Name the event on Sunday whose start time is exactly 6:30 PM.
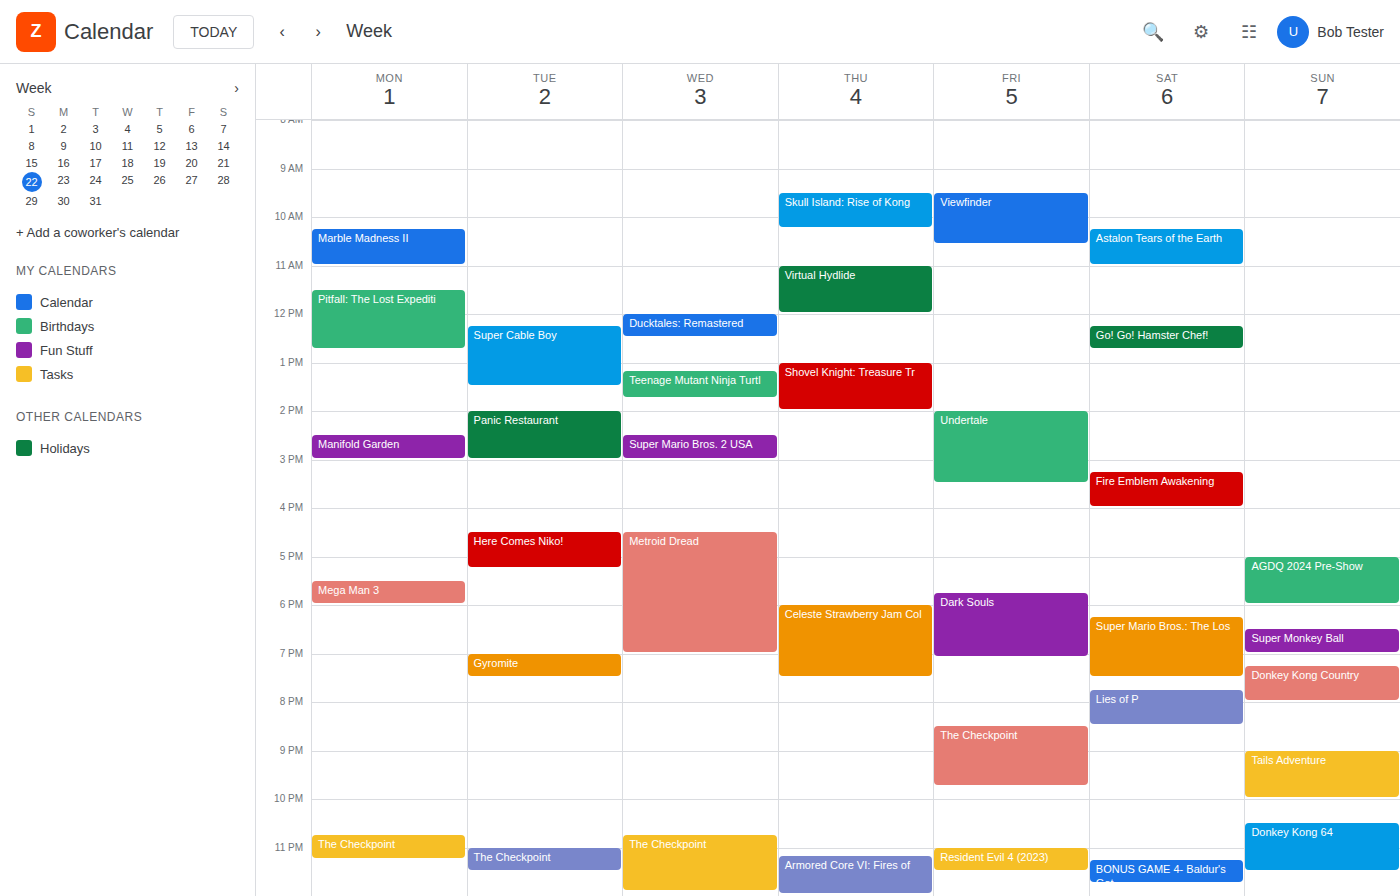
"Super Monkey Ball"